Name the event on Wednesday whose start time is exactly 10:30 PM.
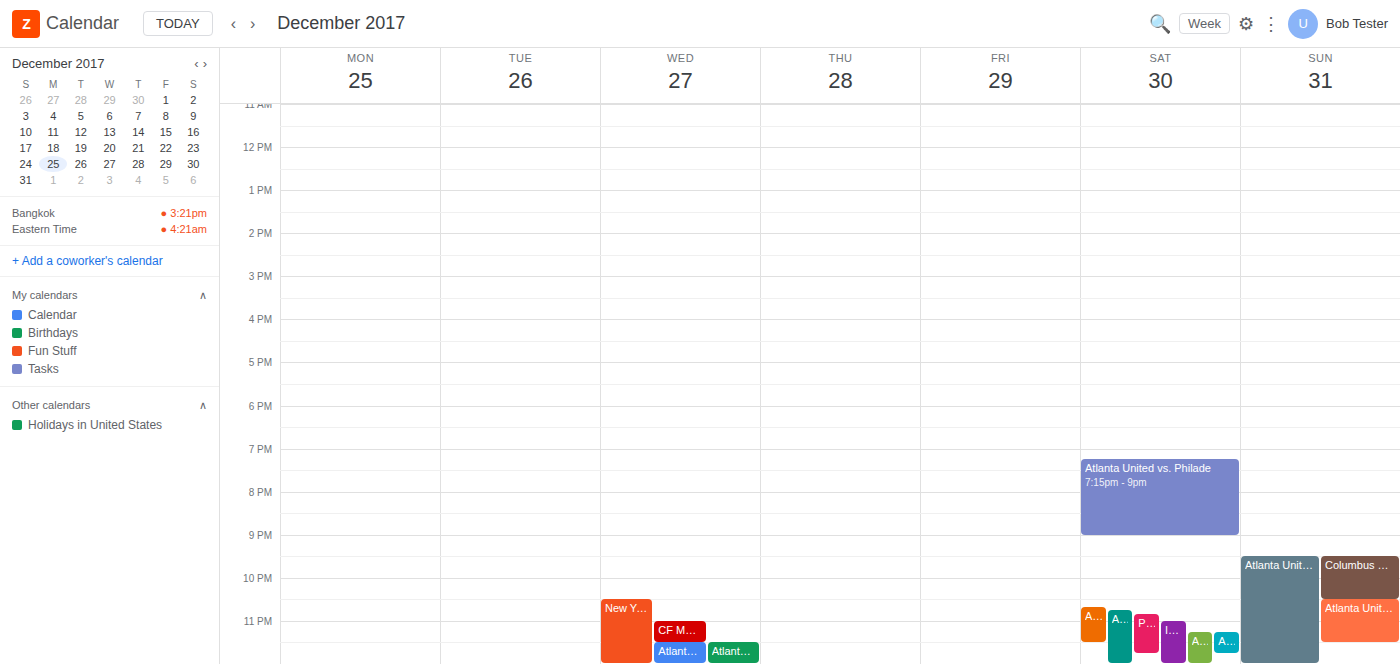
"New York City FC vs. Atlan"